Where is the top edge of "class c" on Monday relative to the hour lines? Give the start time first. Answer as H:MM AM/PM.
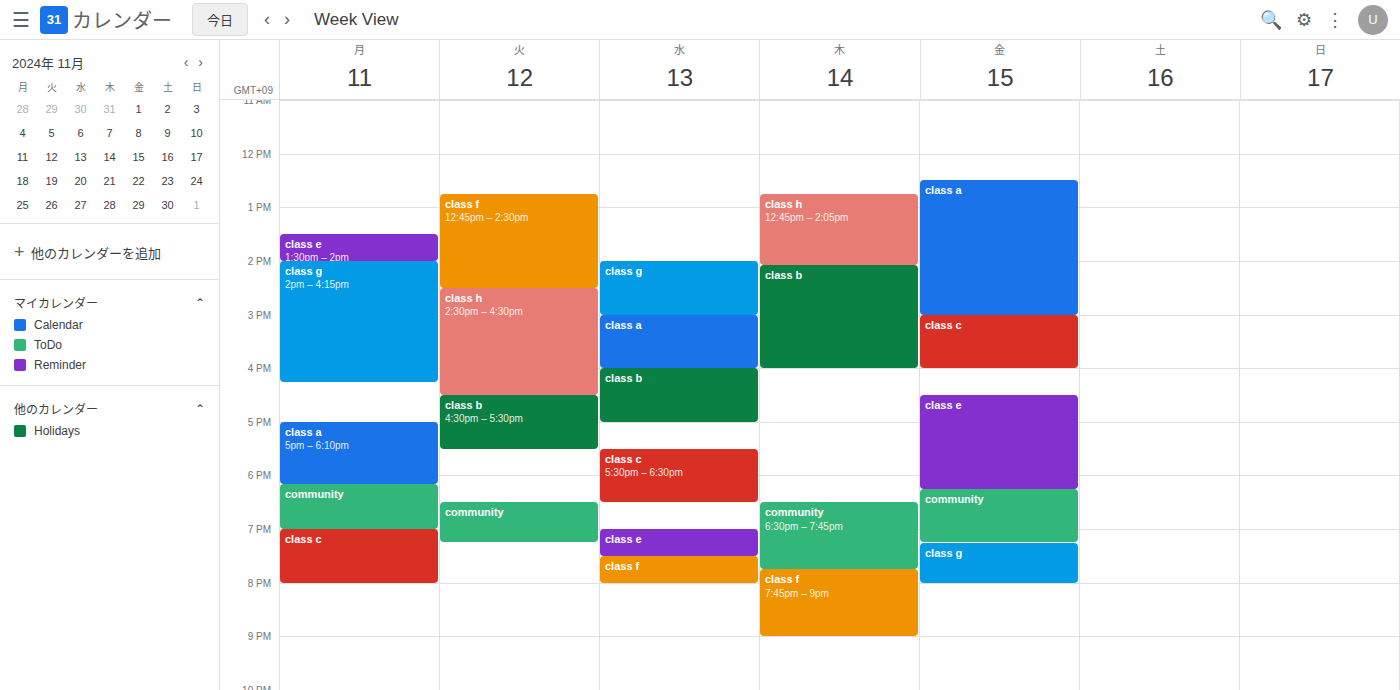
7:00 PM -- exactly on the 7 PM line.